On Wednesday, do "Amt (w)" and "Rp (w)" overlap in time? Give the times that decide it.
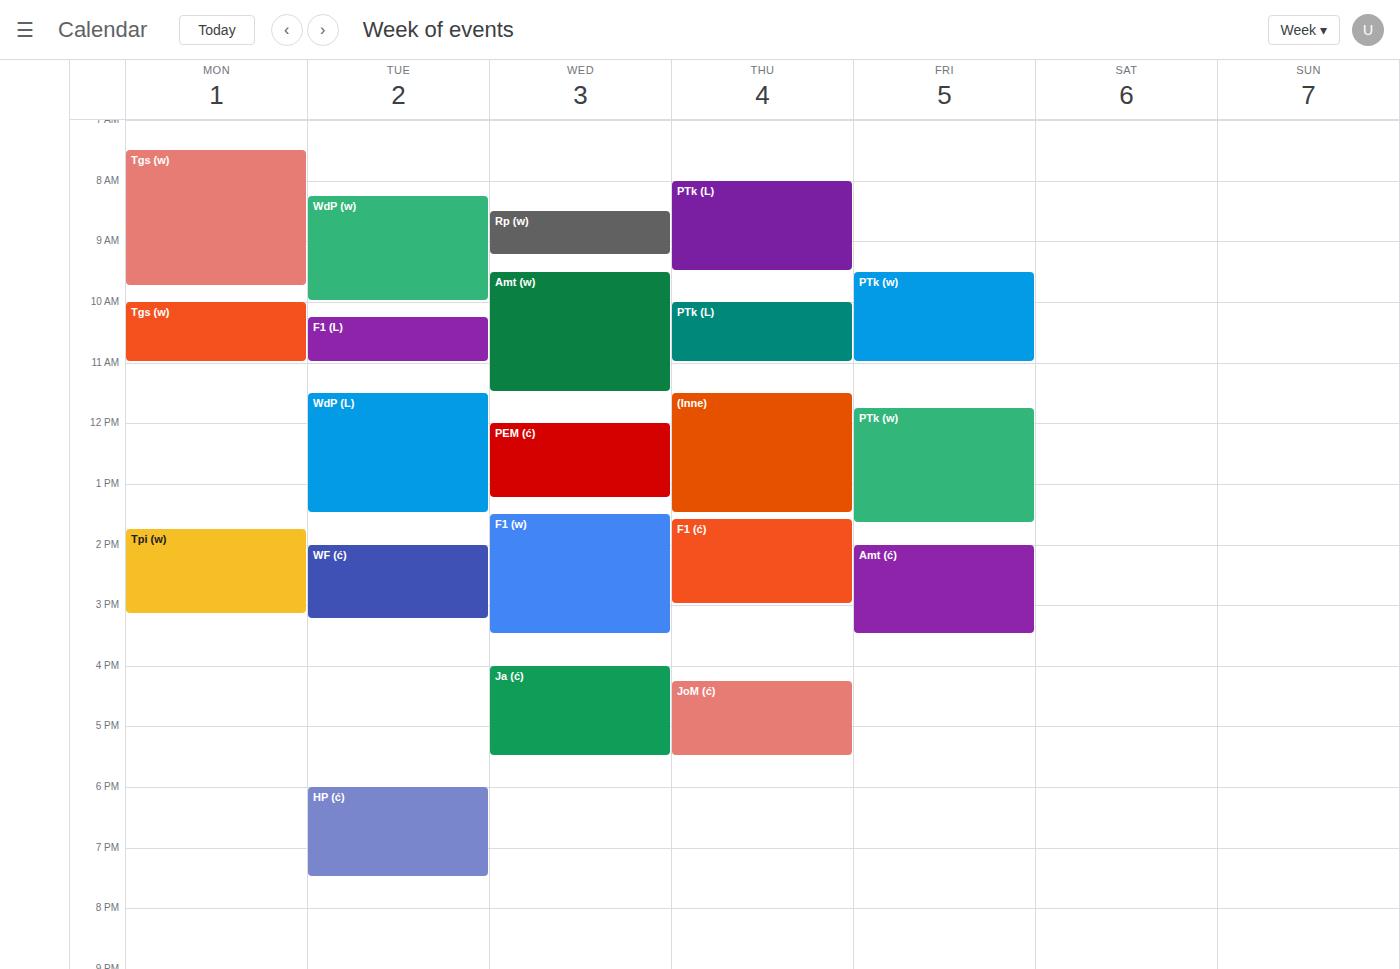
"Rp (w)" ends at 9:15 AM and "Amt (w)" starts at 9:30 AM -- no overlap.